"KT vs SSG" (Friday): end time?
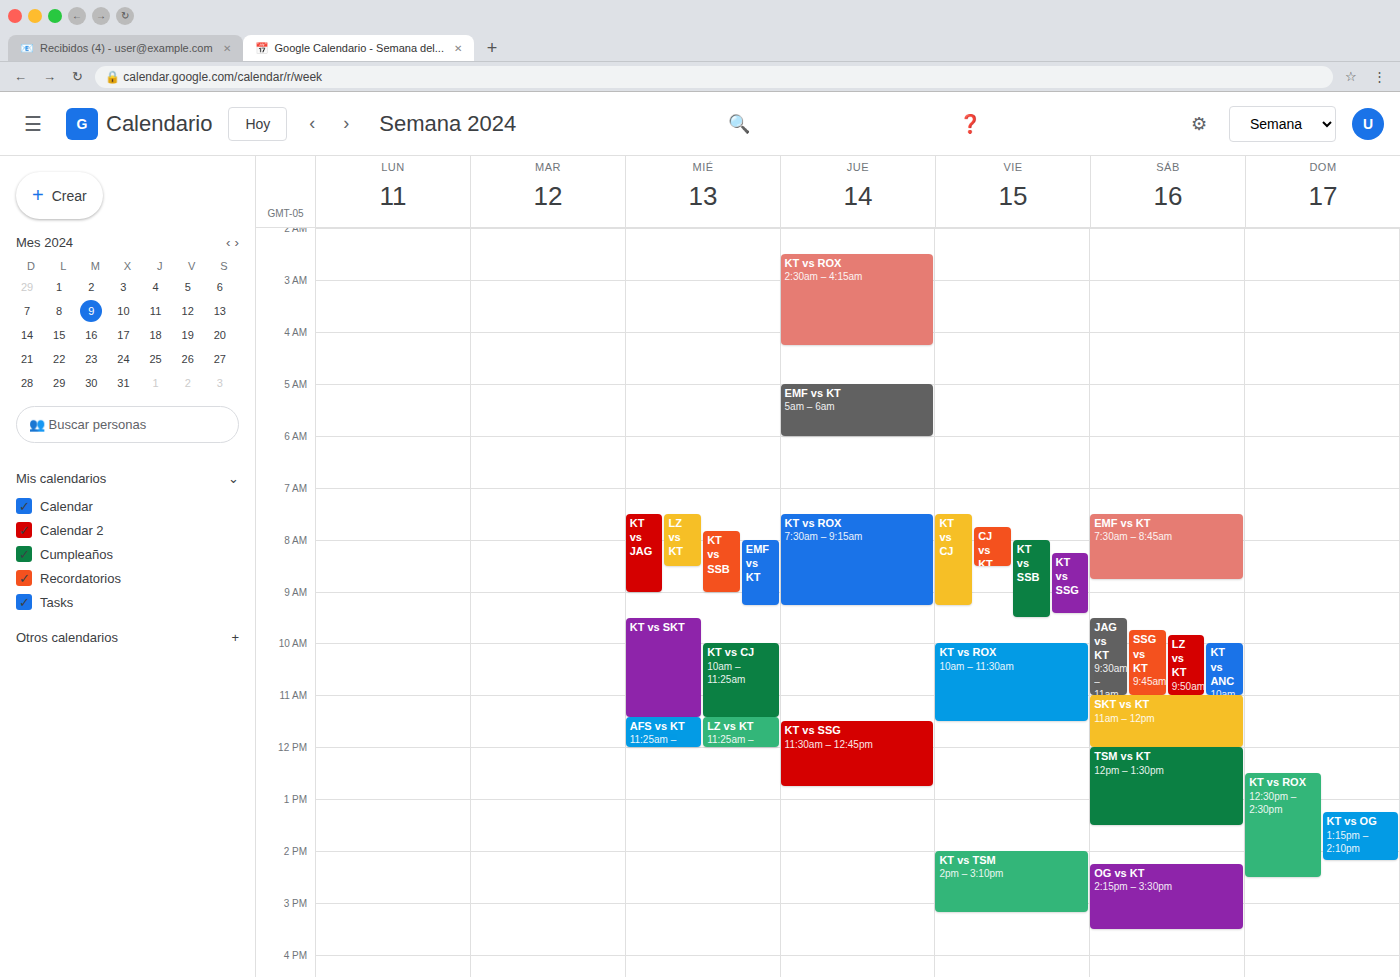
9:25 AM